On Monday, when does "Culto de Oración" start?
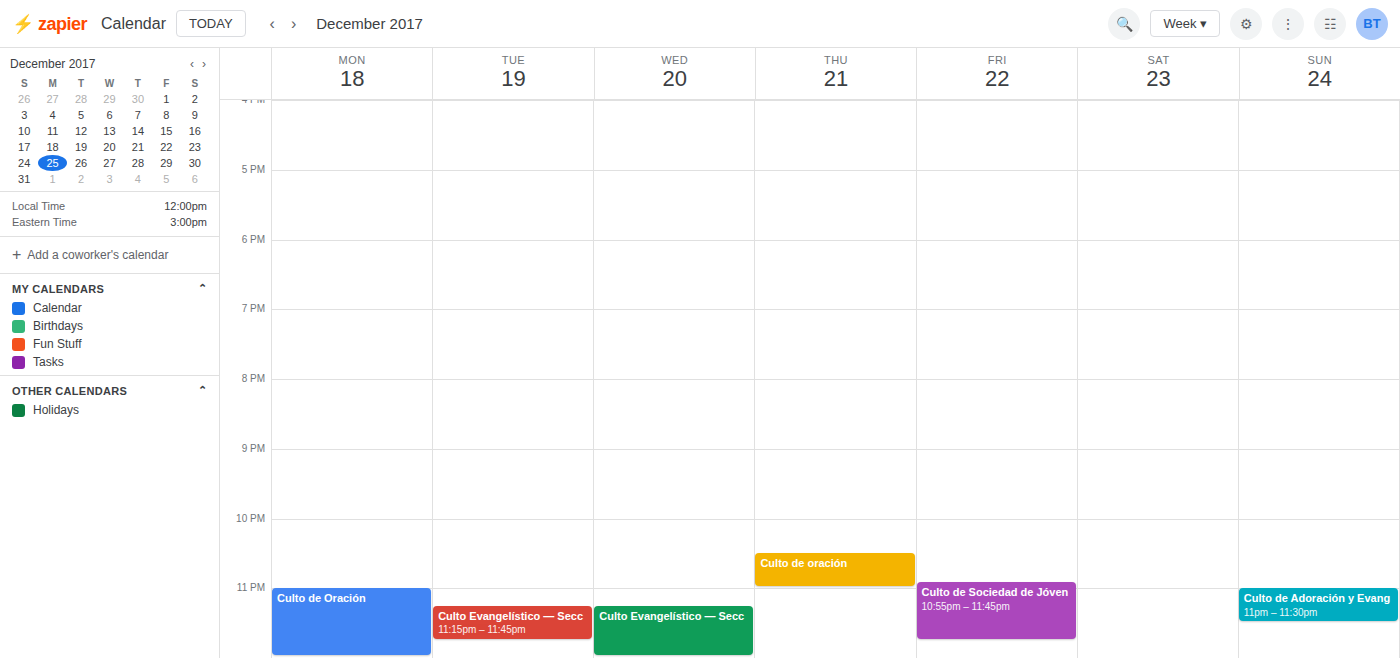
11:00 PM